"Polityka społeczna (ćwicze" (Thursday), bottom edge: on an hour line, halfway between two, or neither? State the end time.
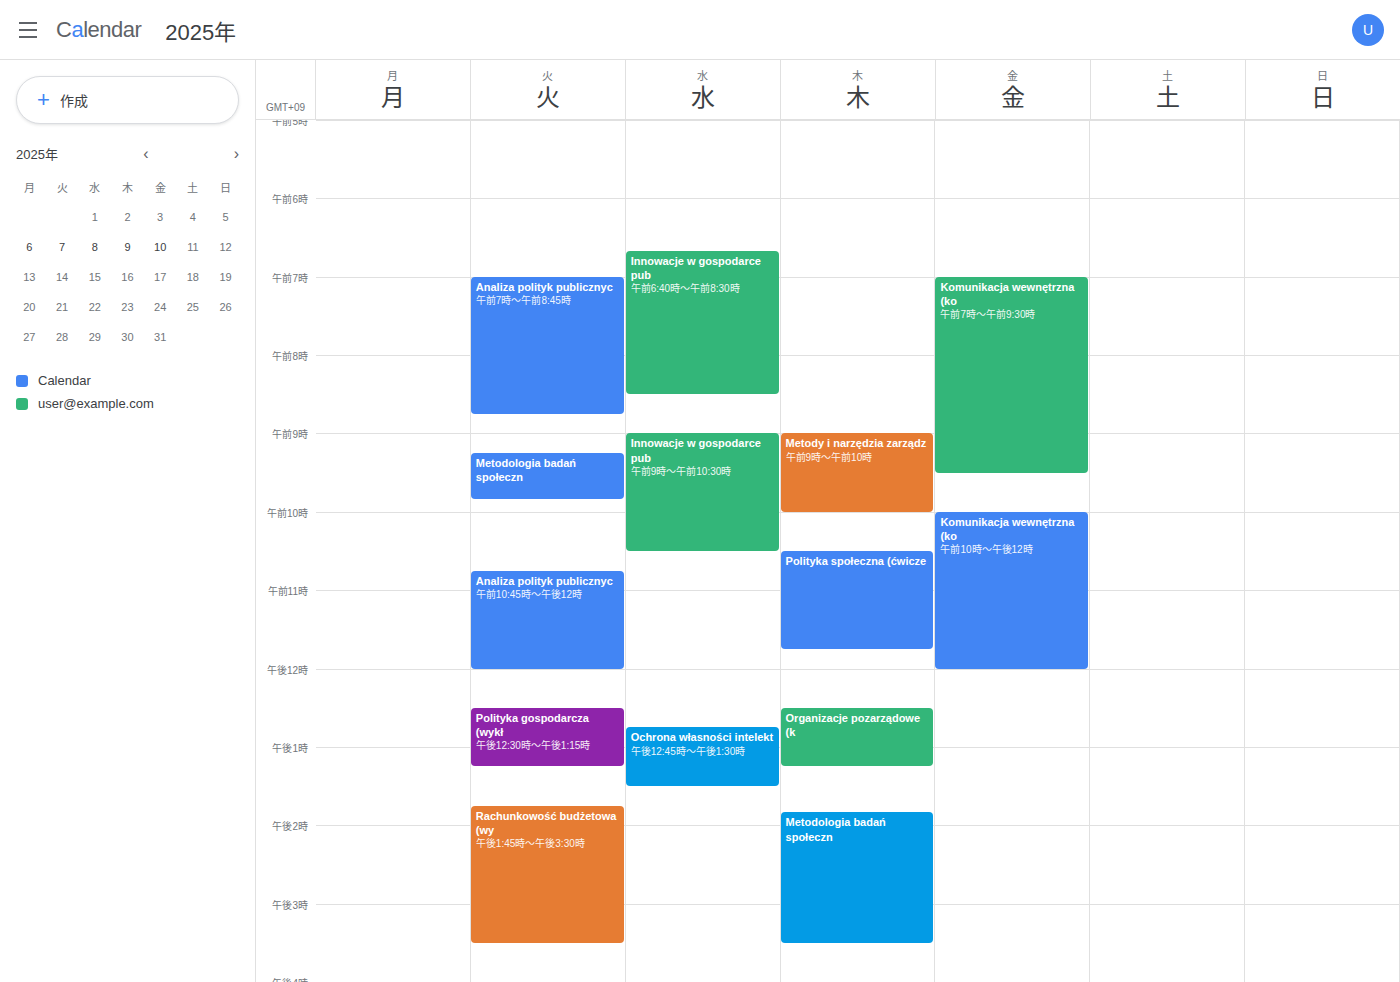
11:45 AM -- neither: three quarters of the way from the 11 AM line to the 12 PM line.